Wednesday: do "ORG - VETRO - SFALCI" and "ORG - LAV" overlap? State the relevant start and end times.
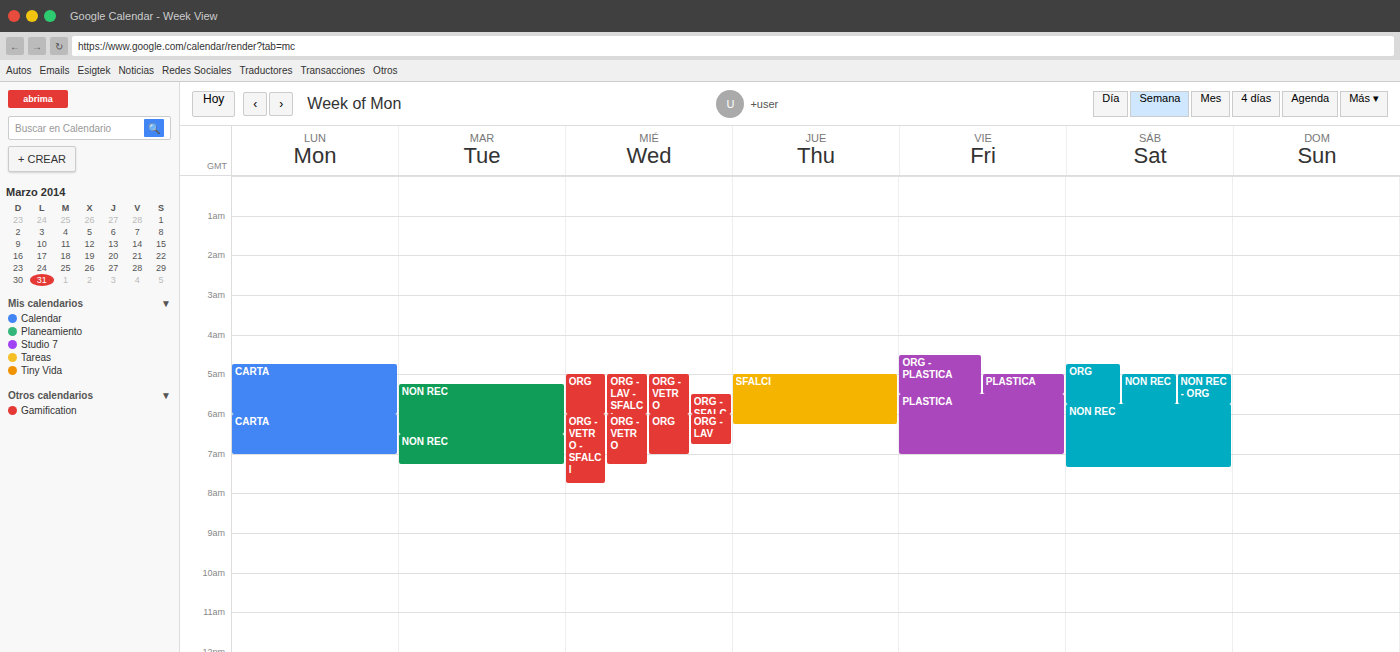
"ORG - LAV" runs 6:00 AM to 6:45 AM, inside "ORG - VETRO - SFALCI" -- they overlap.